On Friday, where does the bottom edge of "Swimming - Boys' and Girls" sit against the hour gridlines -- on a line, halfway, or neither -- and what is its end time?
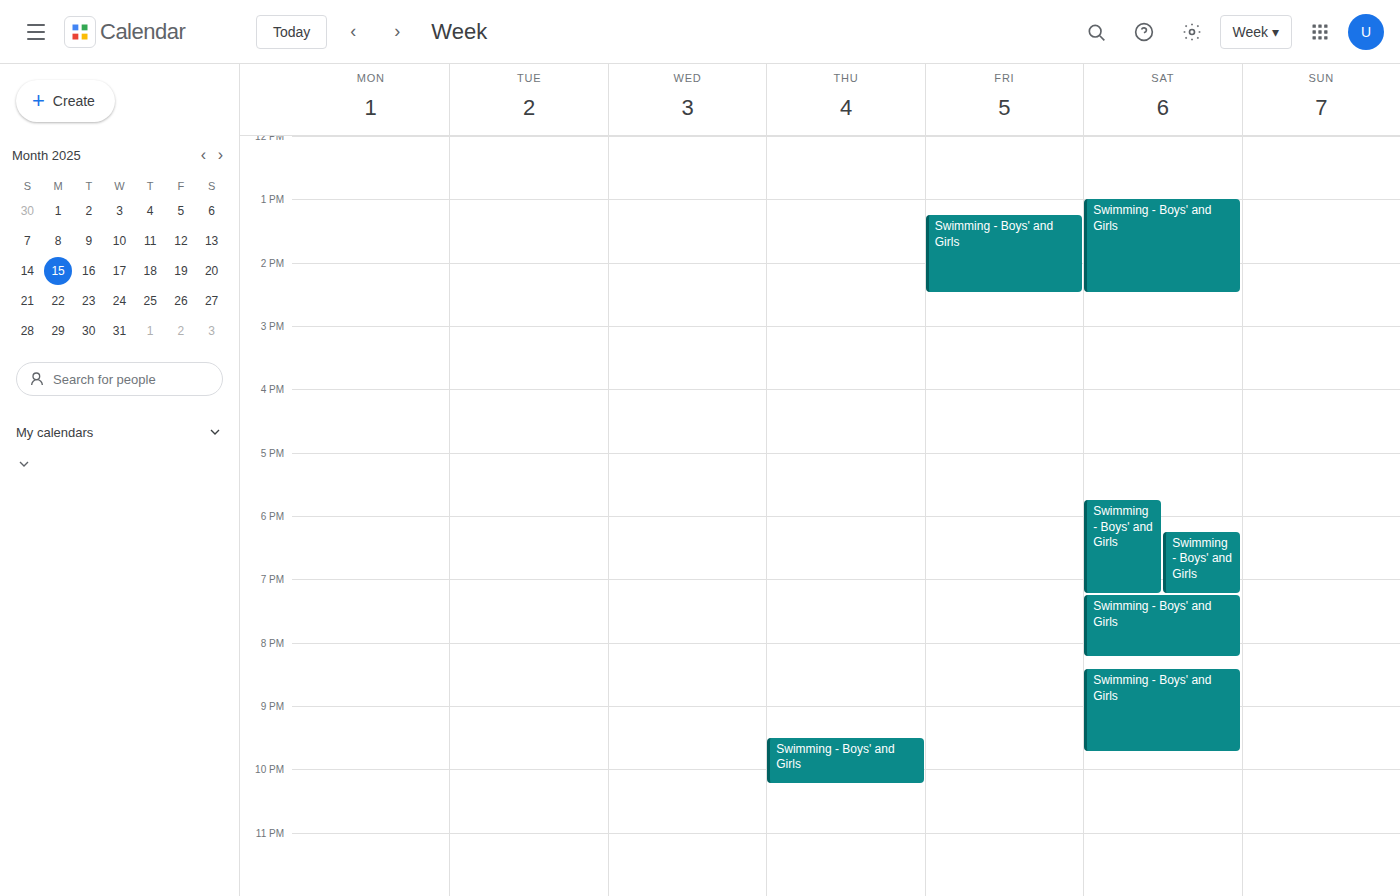
2:30 PM -- halfway between the 2 PM and 3 PM lines.